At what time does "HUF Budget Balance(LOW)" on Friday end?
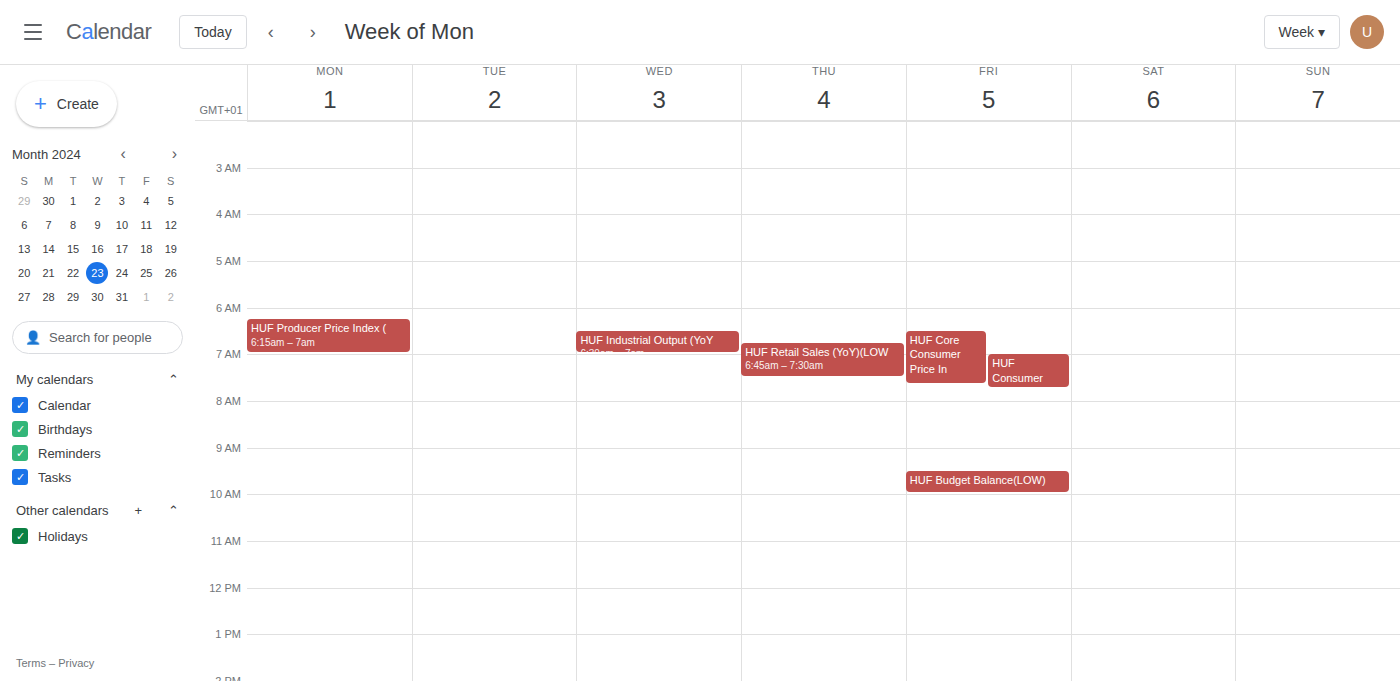
10:00 AM